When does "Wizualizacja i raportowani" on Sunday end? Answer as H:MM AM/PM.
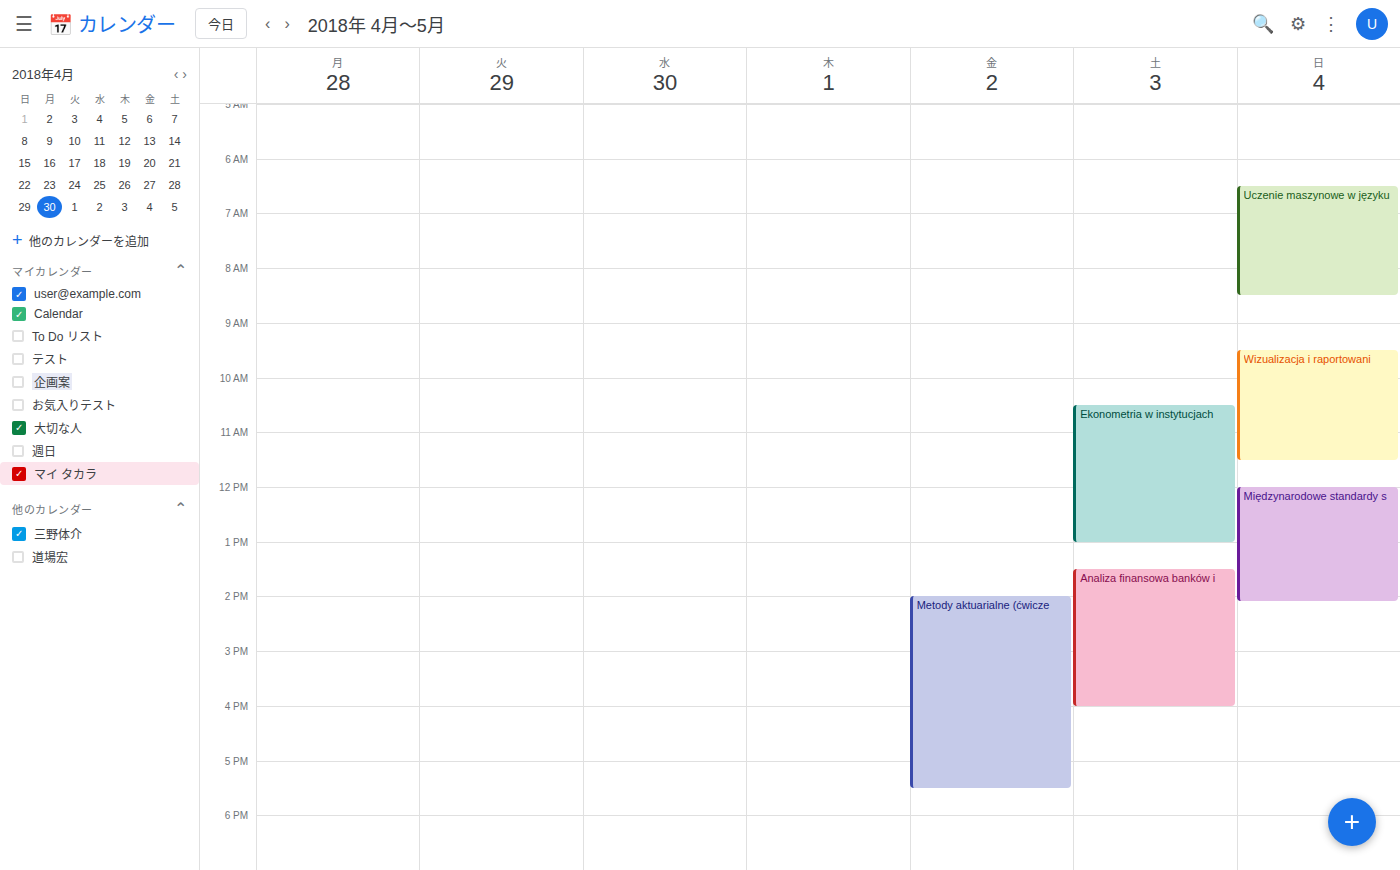
11:30 AM